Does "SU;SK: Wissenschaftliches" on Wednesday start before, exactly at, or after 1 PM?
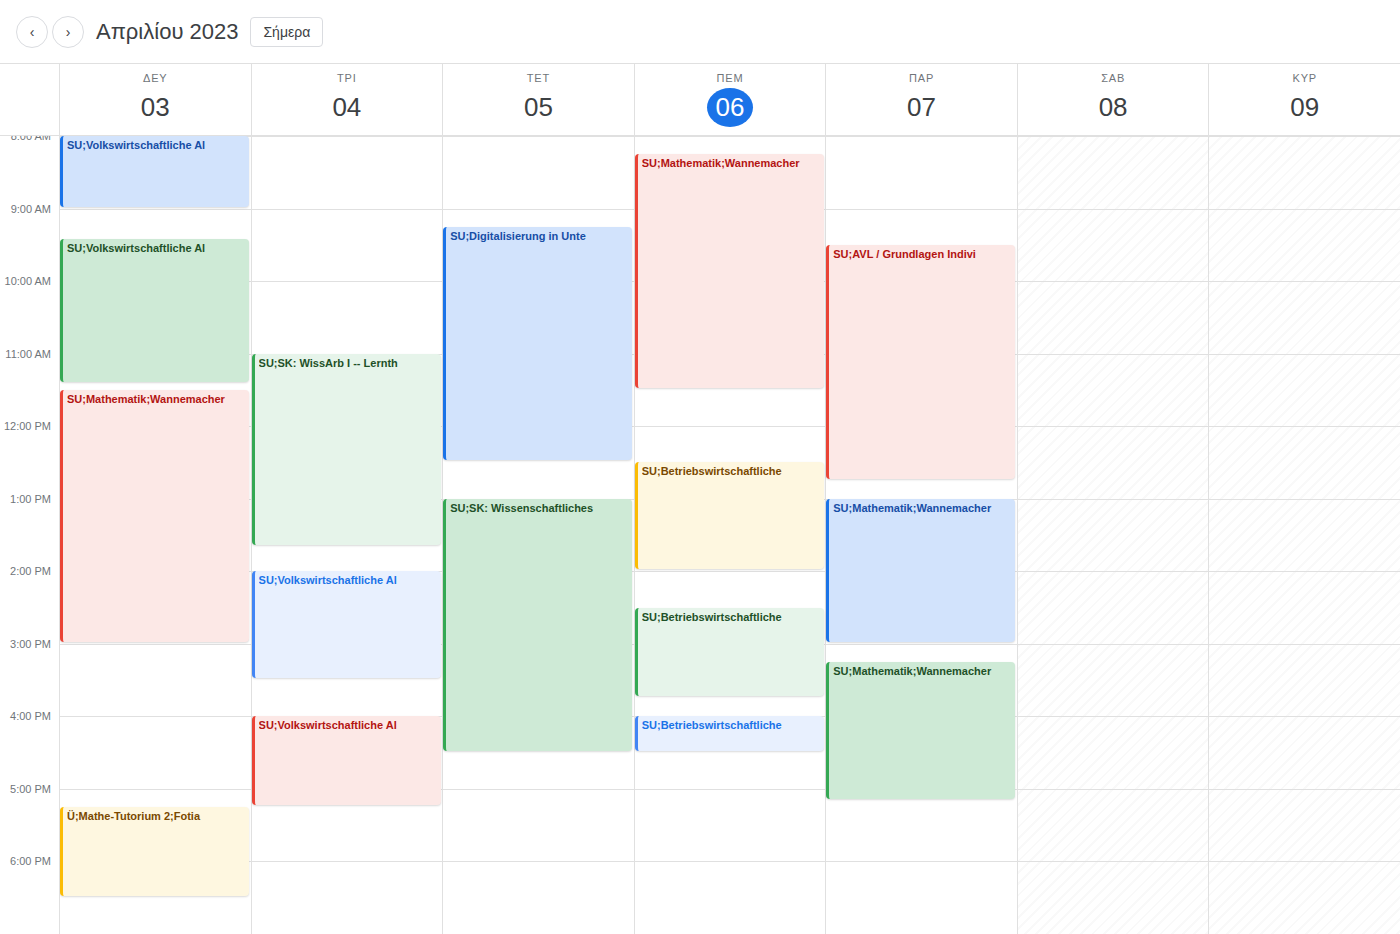
1:00 PM -- exactly at 1 PM, on the 1 PM line.